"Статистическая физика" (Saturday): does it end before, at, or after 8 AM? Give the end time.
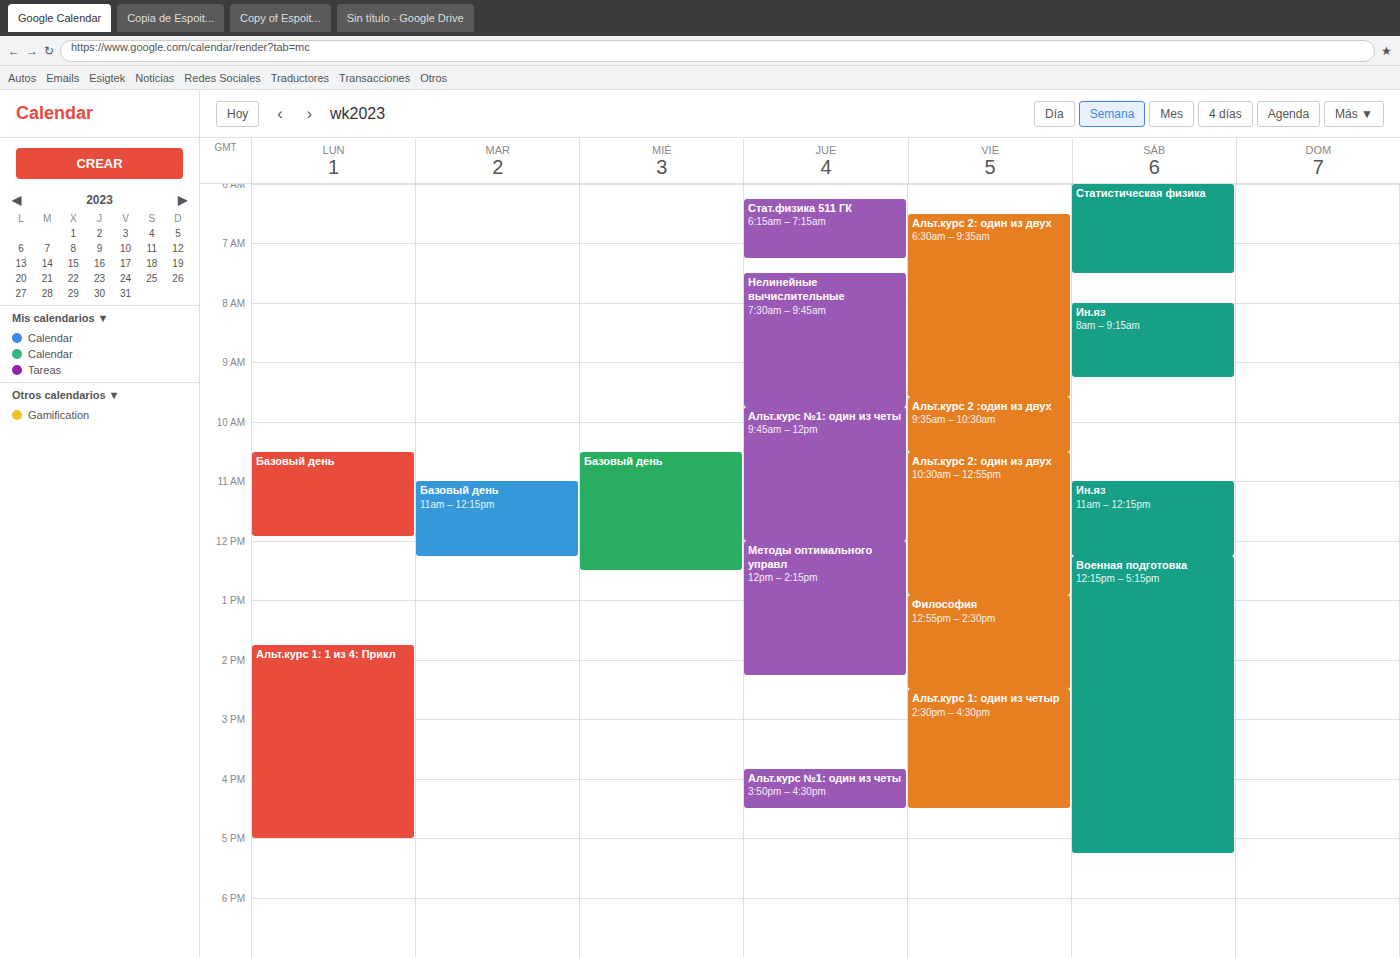
7:30 AM -- before 8 AM, 30 minutes above the 8 AM line.